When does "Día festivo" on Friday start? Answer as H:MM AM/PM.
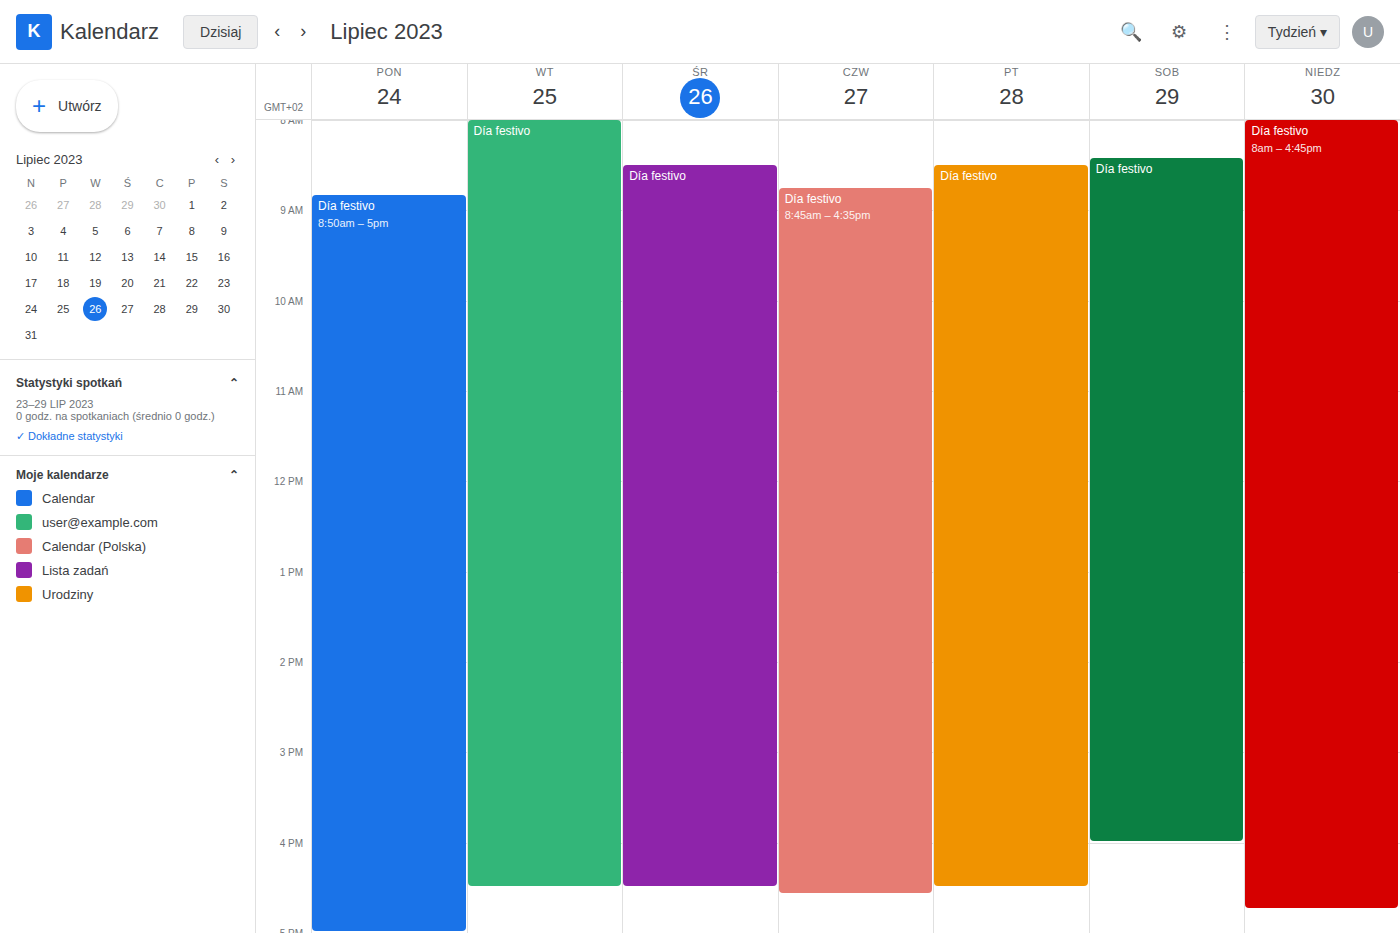
8:30 AM